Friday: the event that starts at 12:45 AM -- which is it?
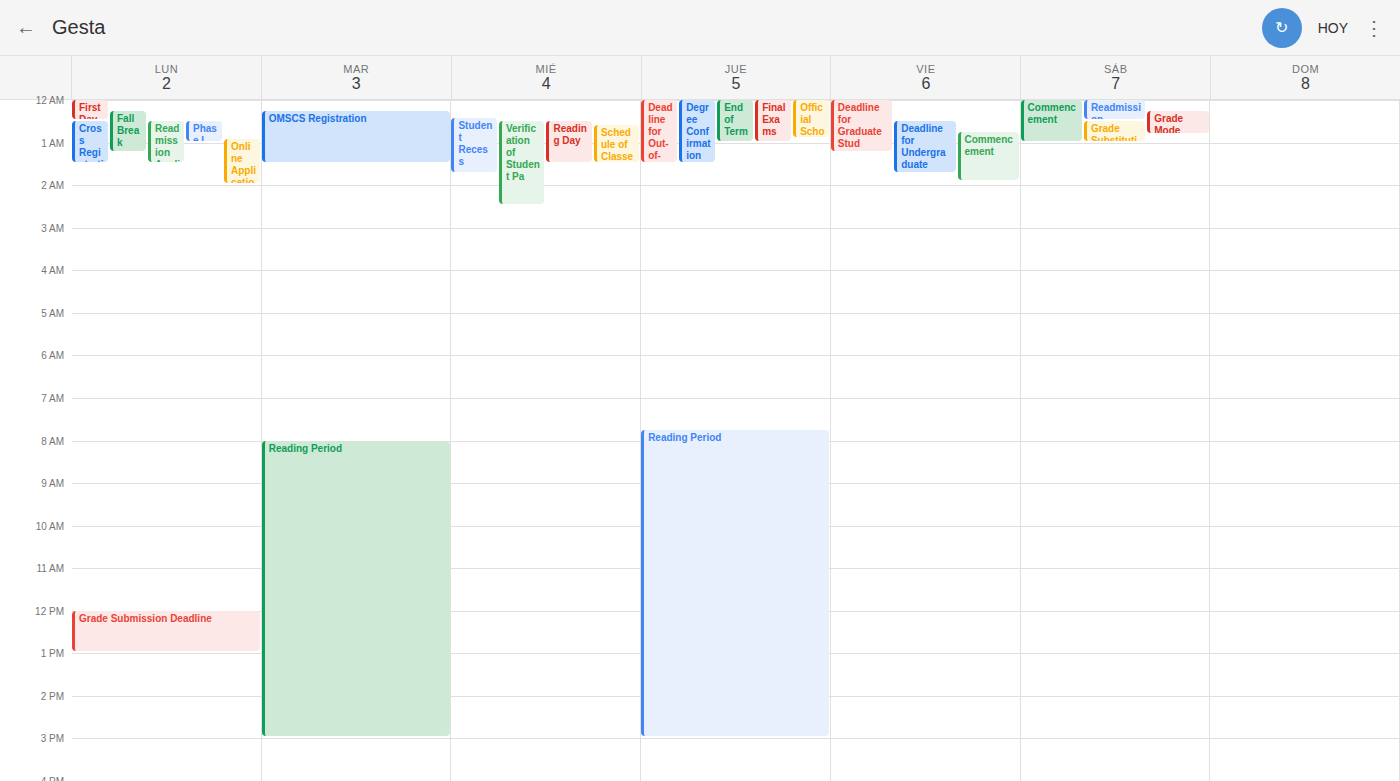
"Commencement"